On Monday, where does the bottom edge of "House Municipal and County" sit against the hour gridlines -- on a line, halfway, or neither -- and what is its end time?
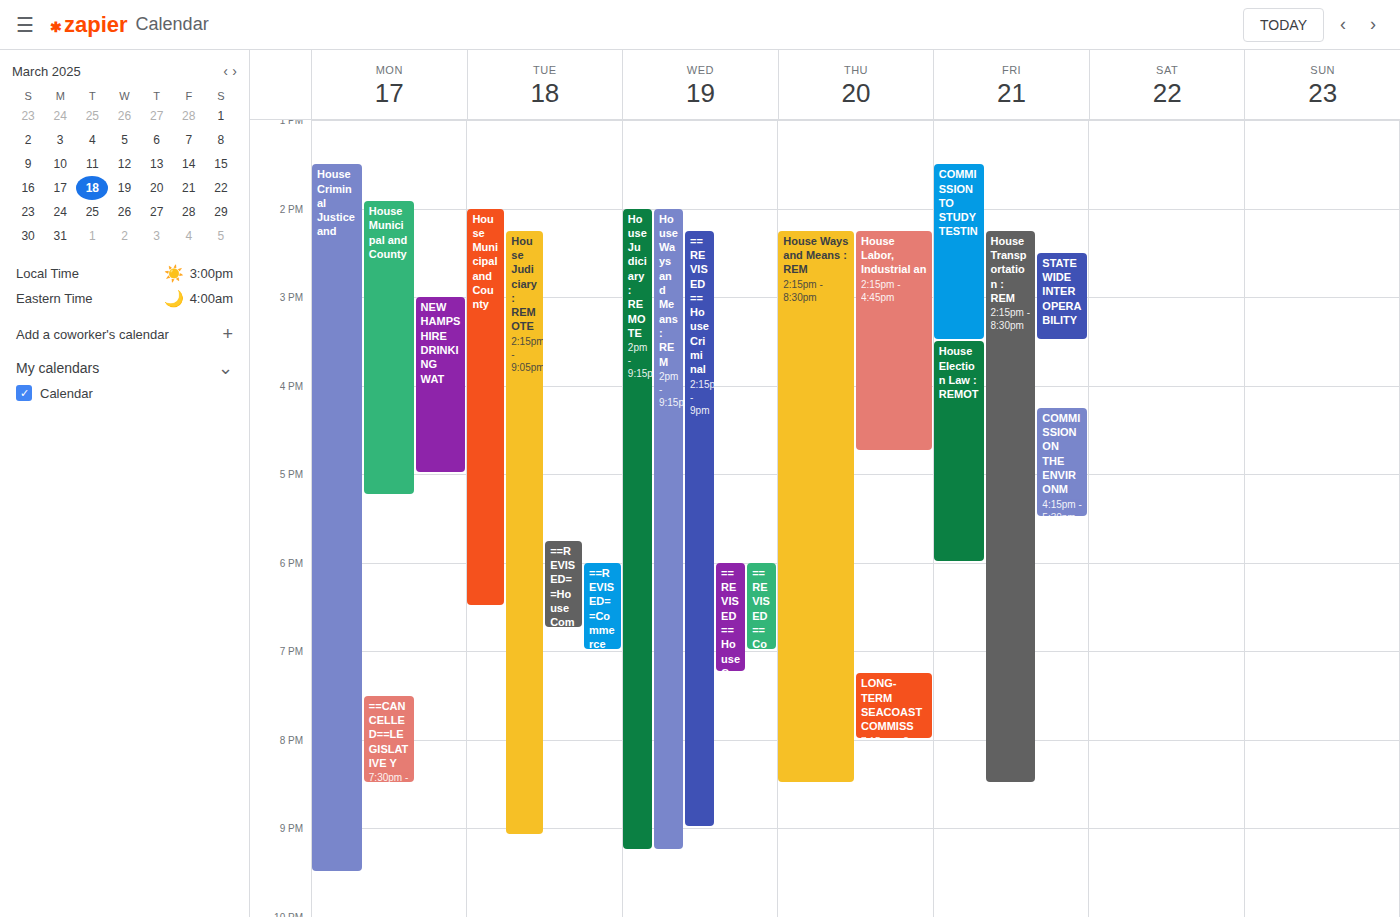
5:15 PM -- neither: a quarter of the way from the 5 PM line to the 6 PM line.